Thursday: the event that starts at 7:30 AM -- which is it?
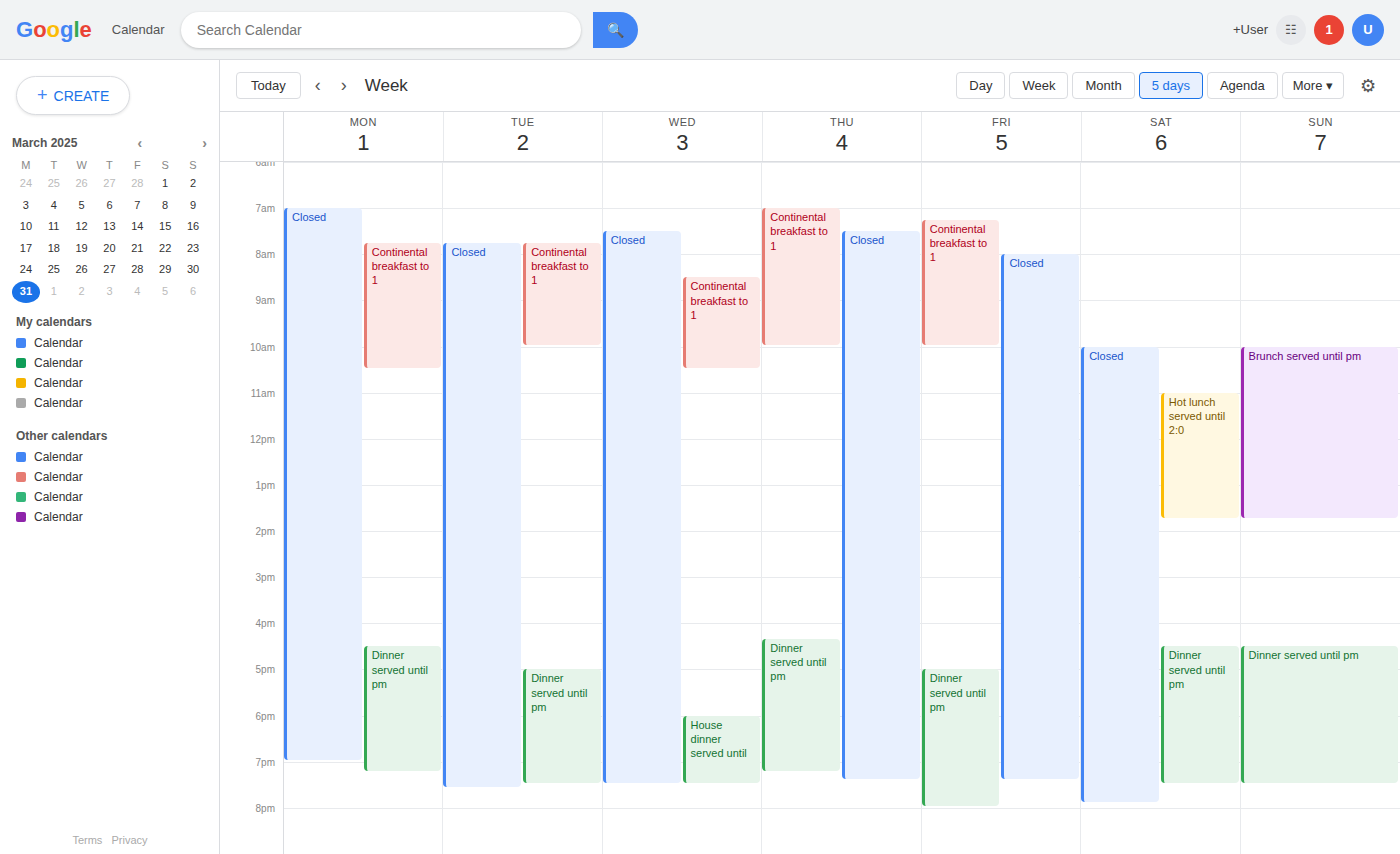
"Closed"